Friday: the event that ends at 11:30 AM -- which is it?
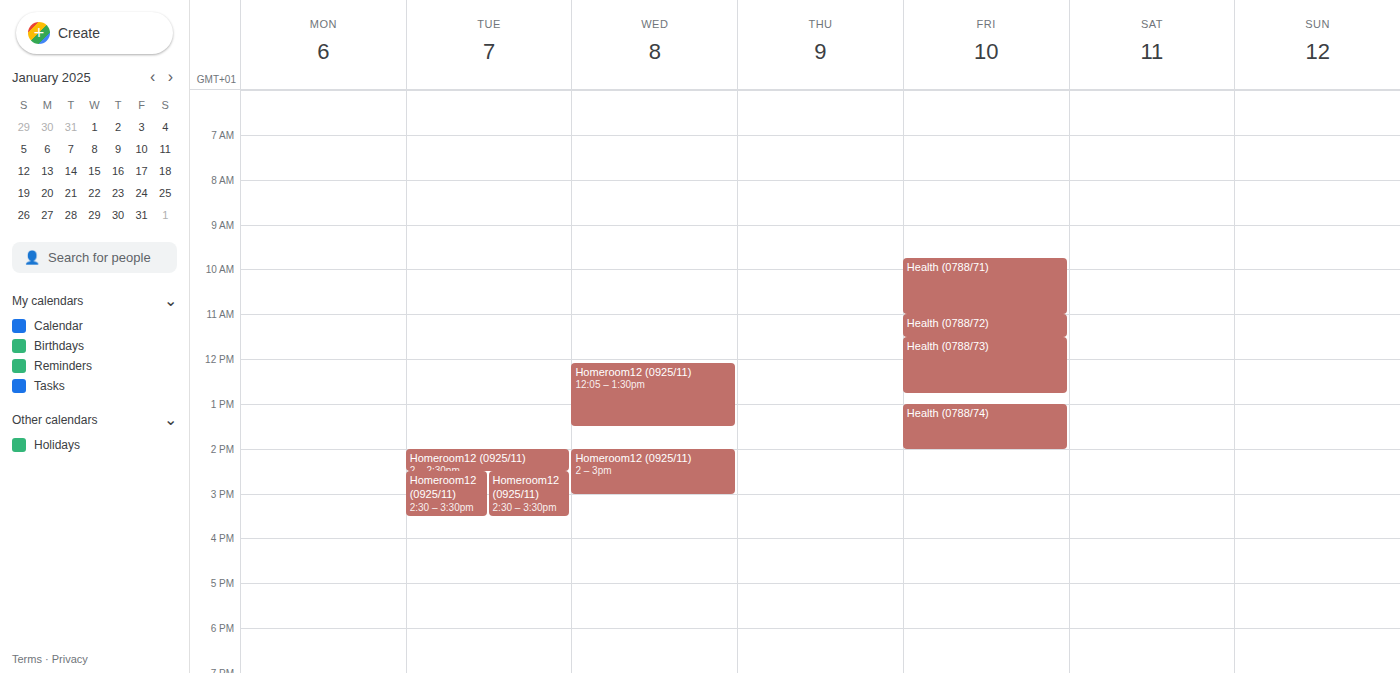
"Health (0788/72)"